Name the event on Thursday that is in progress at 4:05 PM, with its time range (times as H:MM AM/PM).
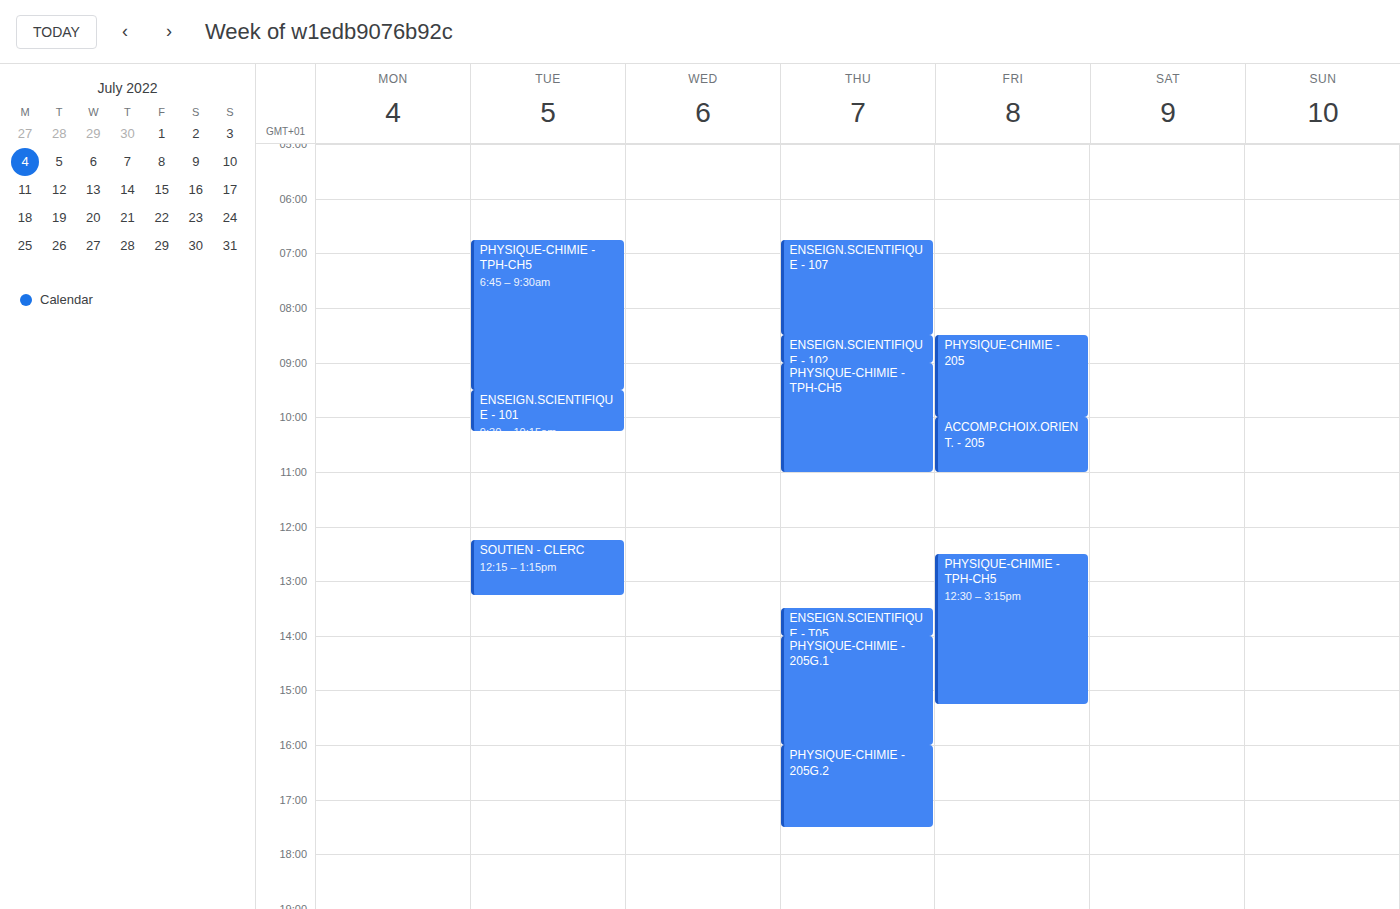
"PHYSIQUE-CHIMIE - 205G.2", 4:00 PM to 5:30 PM